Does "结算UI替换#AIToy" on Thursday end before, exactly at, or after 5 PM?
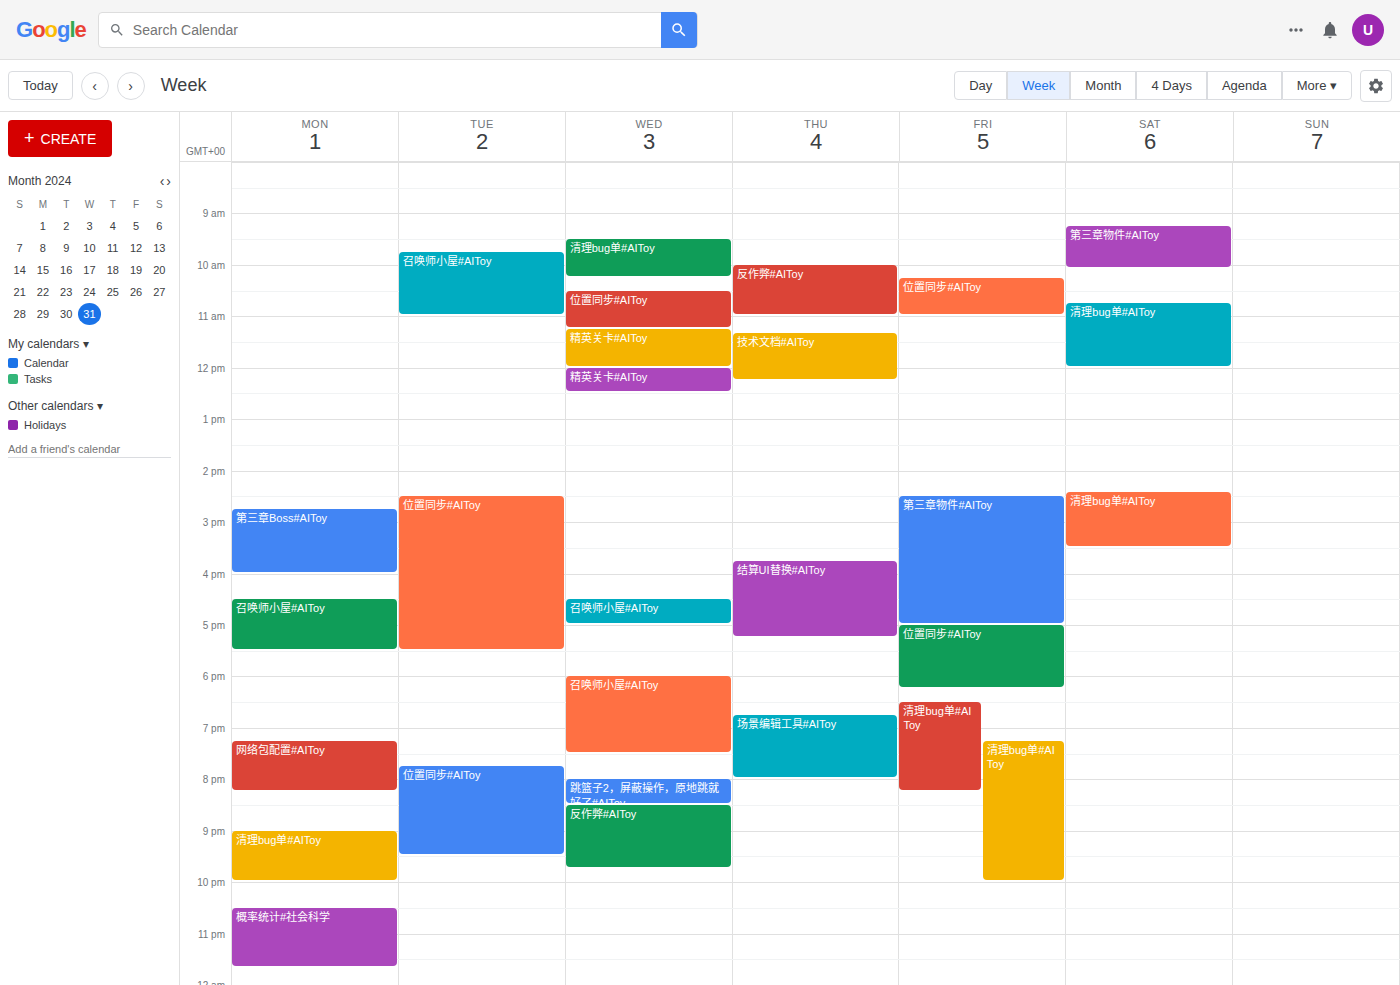
5:15 PM -- after 5 PM, 15 minutes below the 5 PM line.